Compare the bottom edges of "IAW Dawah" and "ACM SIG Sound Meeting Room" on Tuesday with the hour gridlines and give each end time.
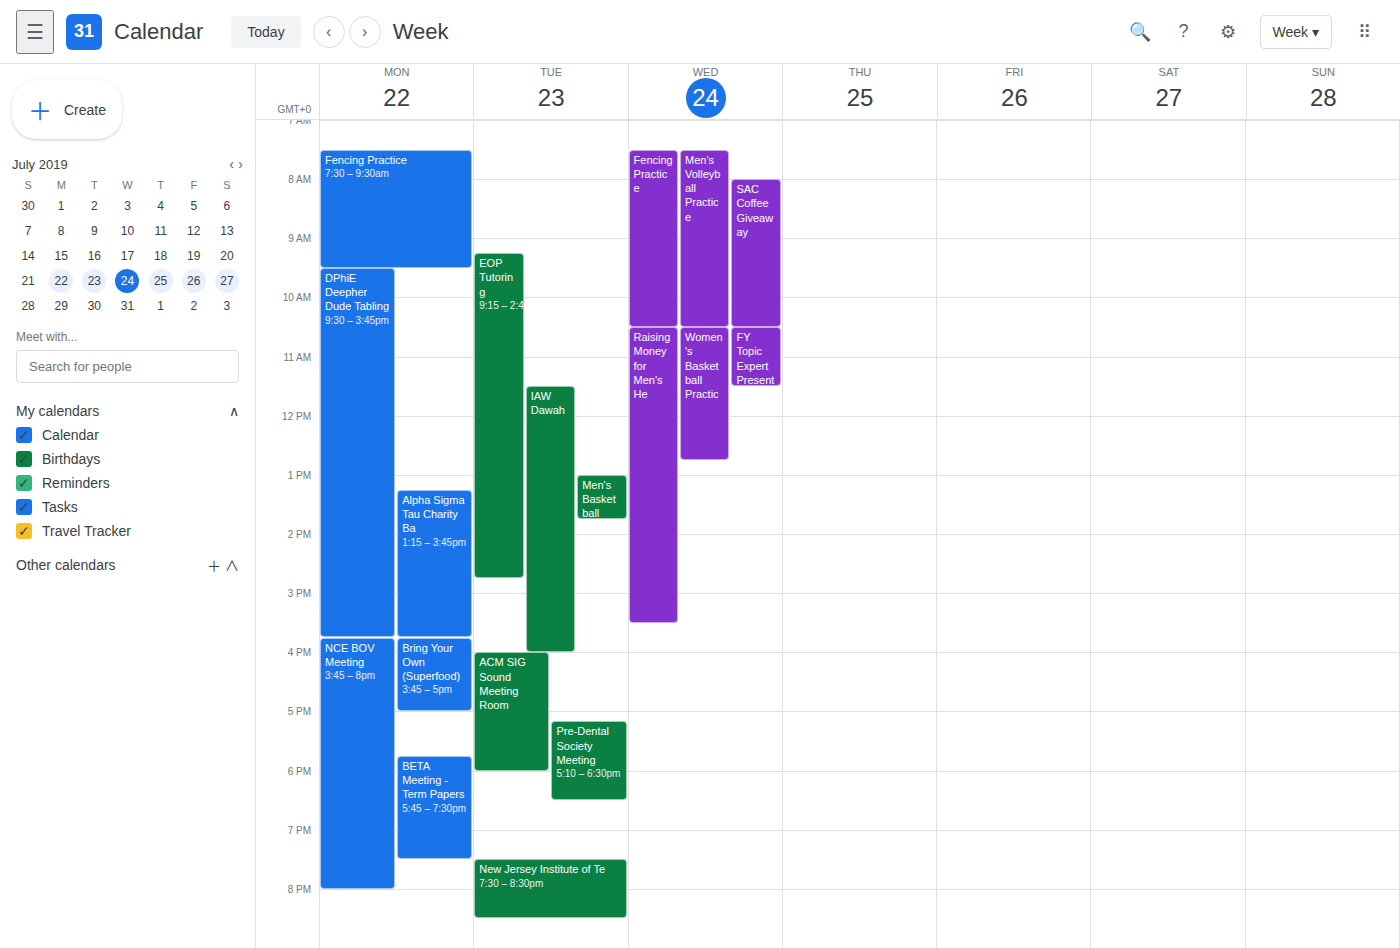
"IAW Dawah": 4:00 PM, exactly on the 4 PM line. "ACM SIG Sound Meeting Room": 6:00 PM, exactly on the 6 PM line.